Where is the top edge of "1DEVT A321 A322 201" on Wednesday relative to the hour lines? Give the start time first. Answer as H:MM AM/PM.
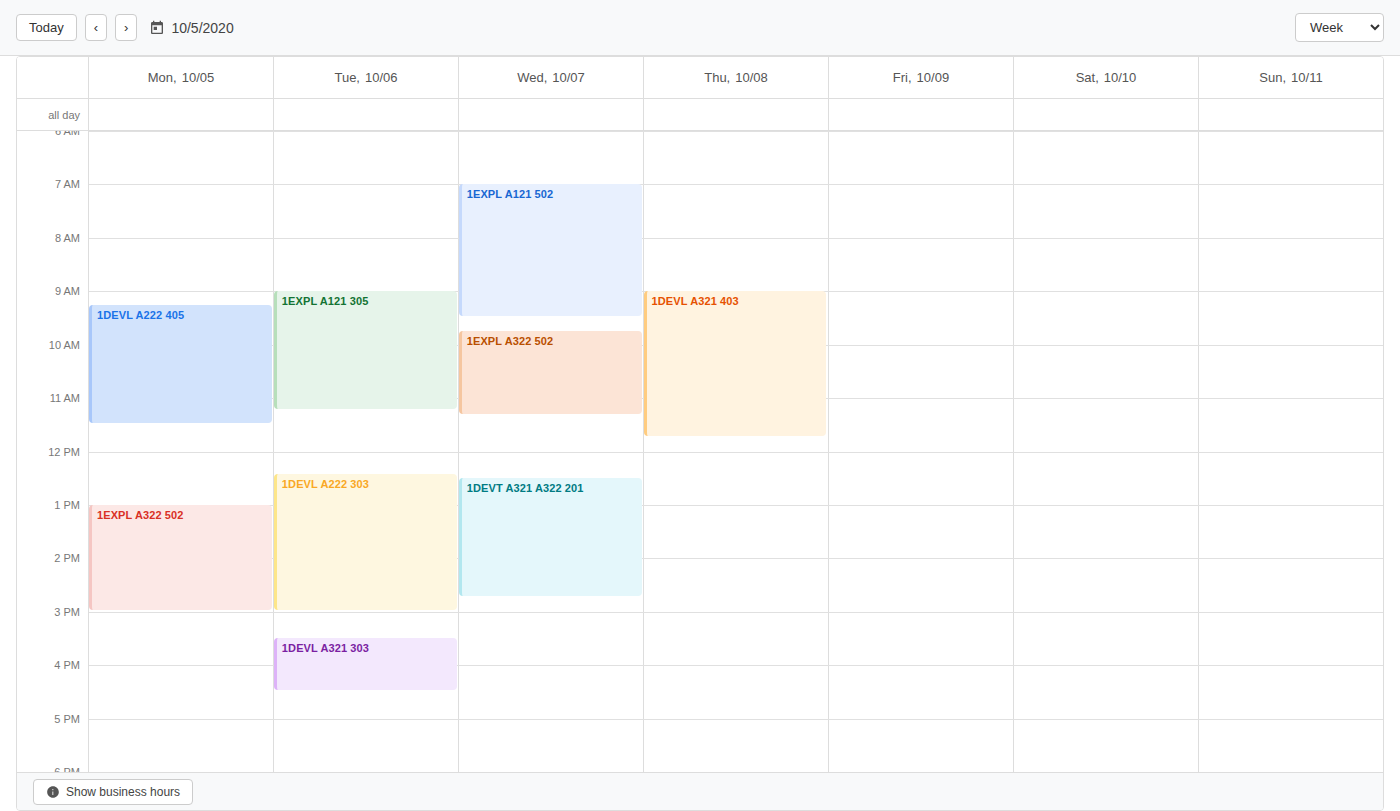
12:30 PM -- halfway between the 12 PM and 1 PM lines.